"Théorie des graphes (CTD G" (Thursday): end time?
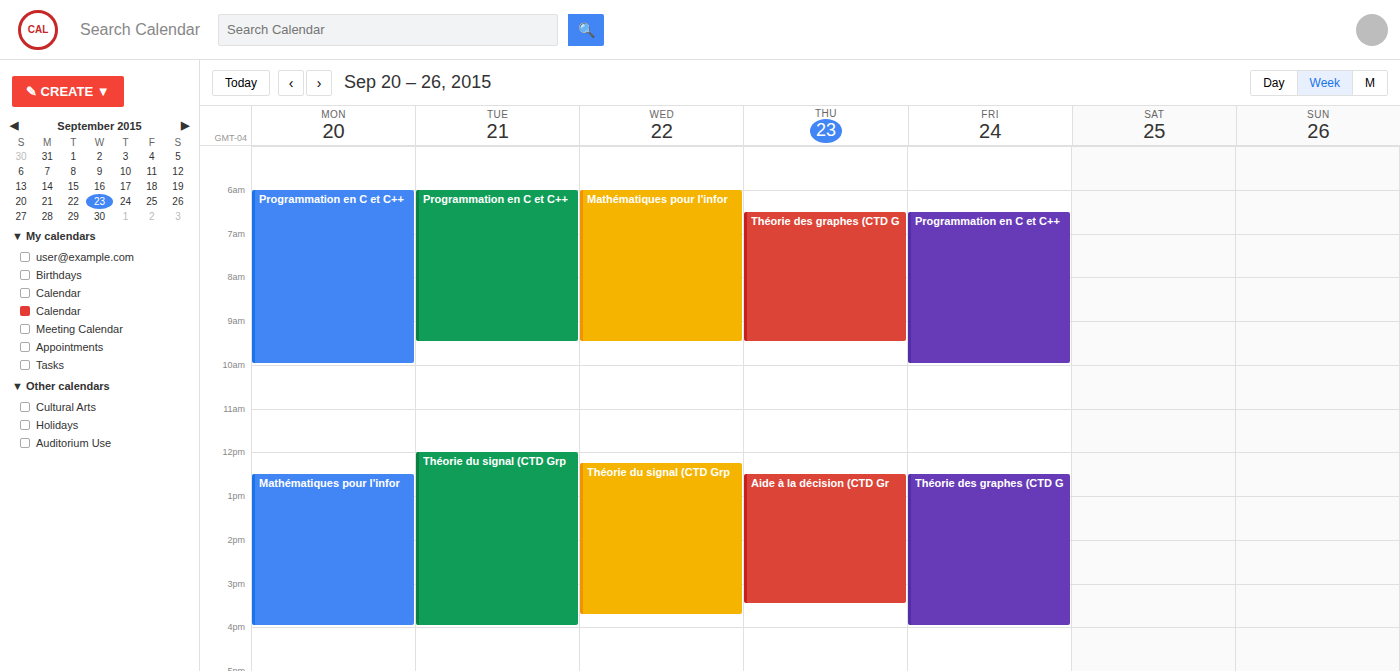
9:30 AM